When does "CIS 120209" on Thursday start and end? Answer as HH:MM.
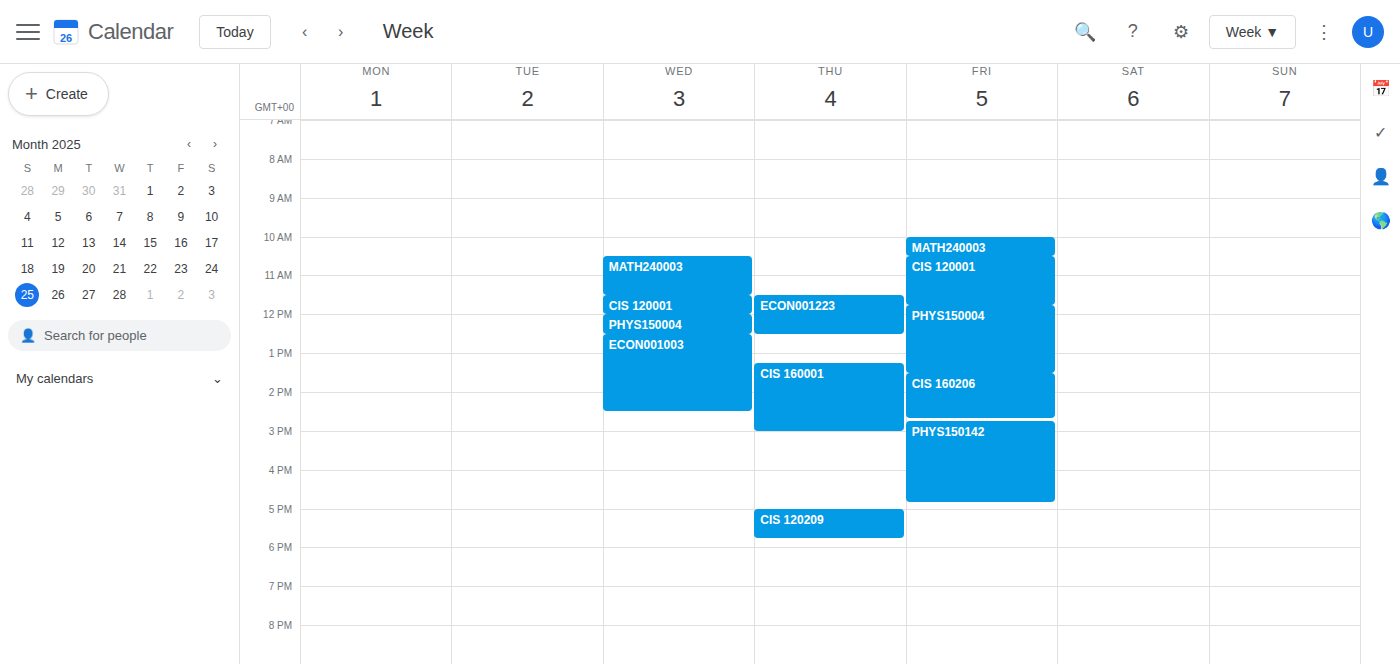
17:00 to 17:45